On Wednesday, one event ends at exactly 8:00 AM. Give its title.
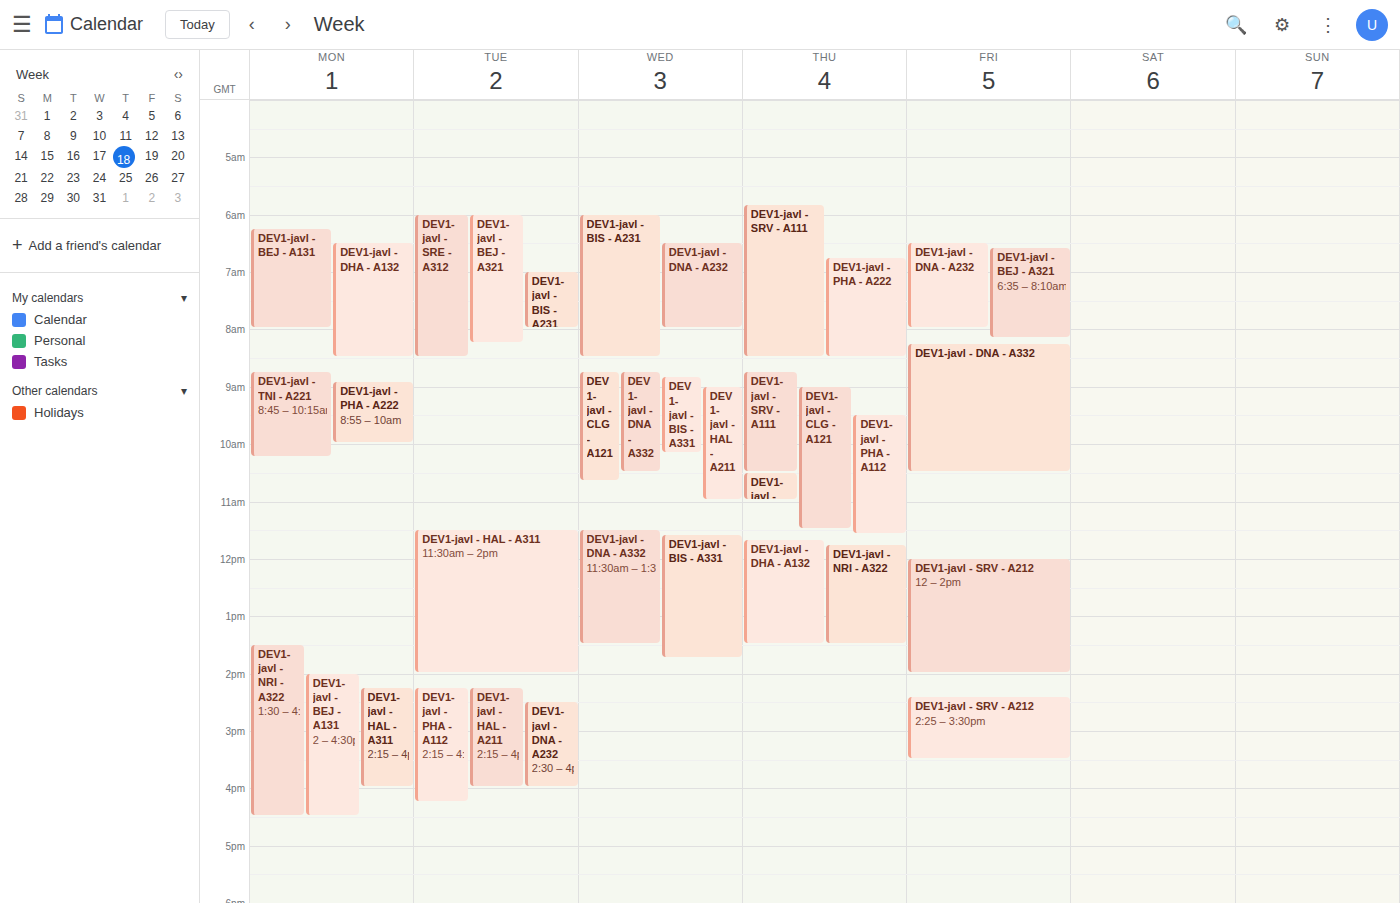
"DEV1-javl - DNA - A232"